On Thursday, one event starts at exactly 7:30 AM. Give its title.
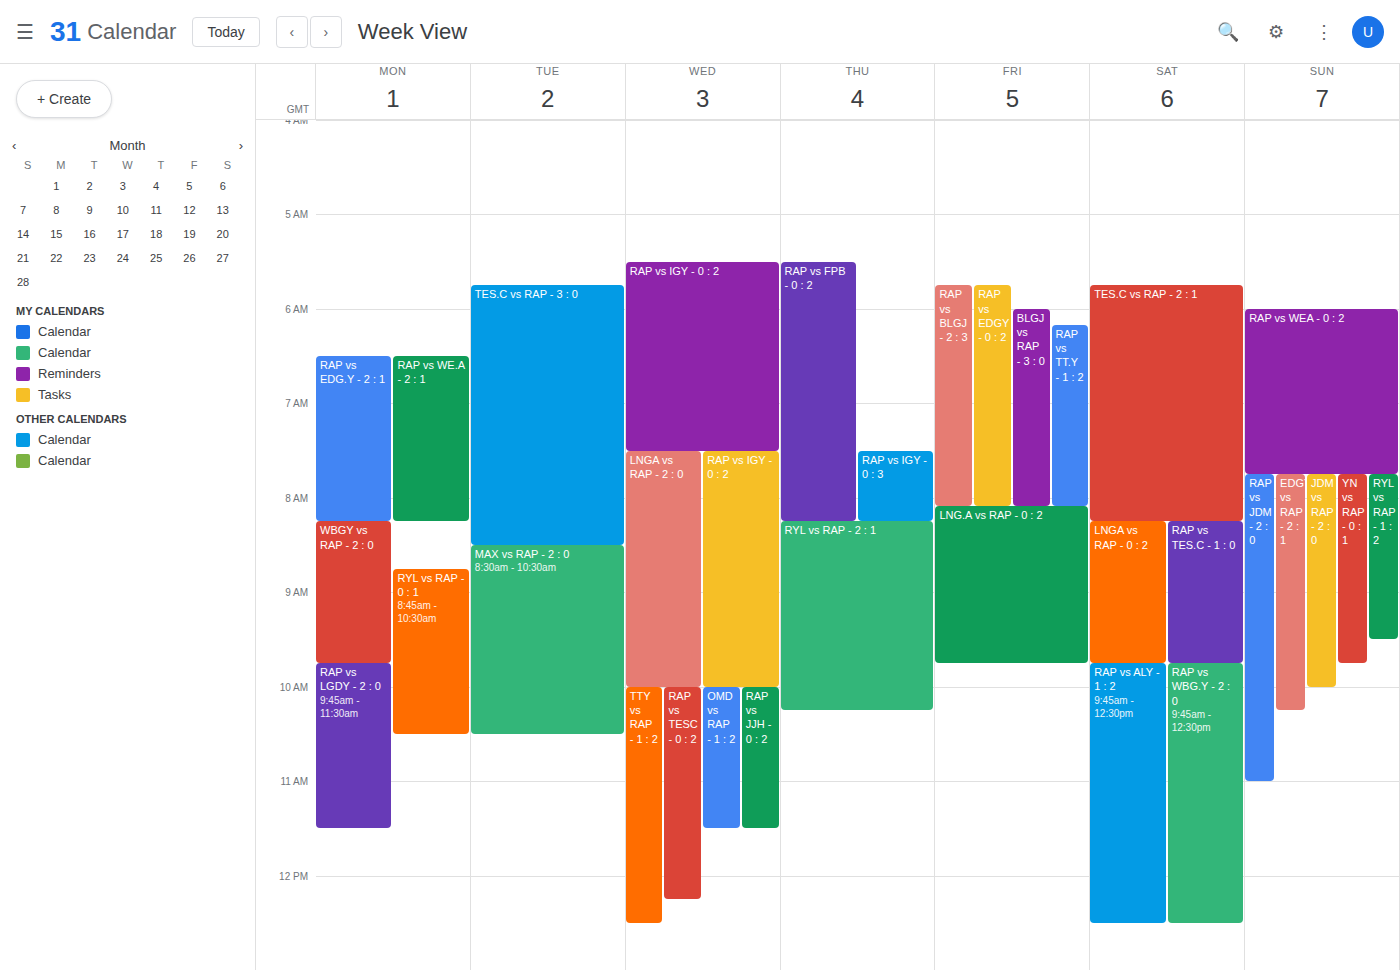
"RAP vs IGY - 0 : 3"